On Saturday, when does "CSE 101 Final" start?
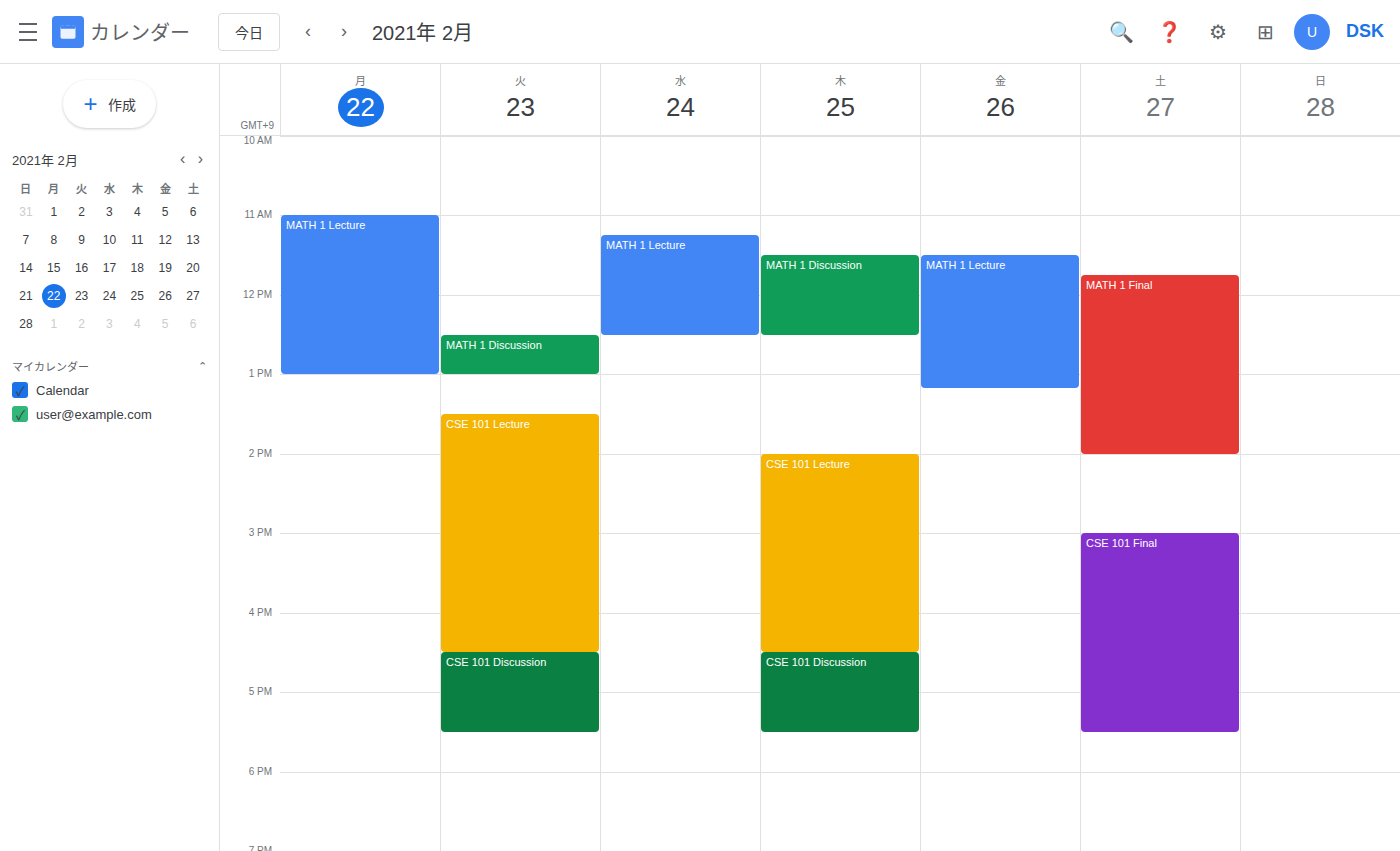
3:00 PM